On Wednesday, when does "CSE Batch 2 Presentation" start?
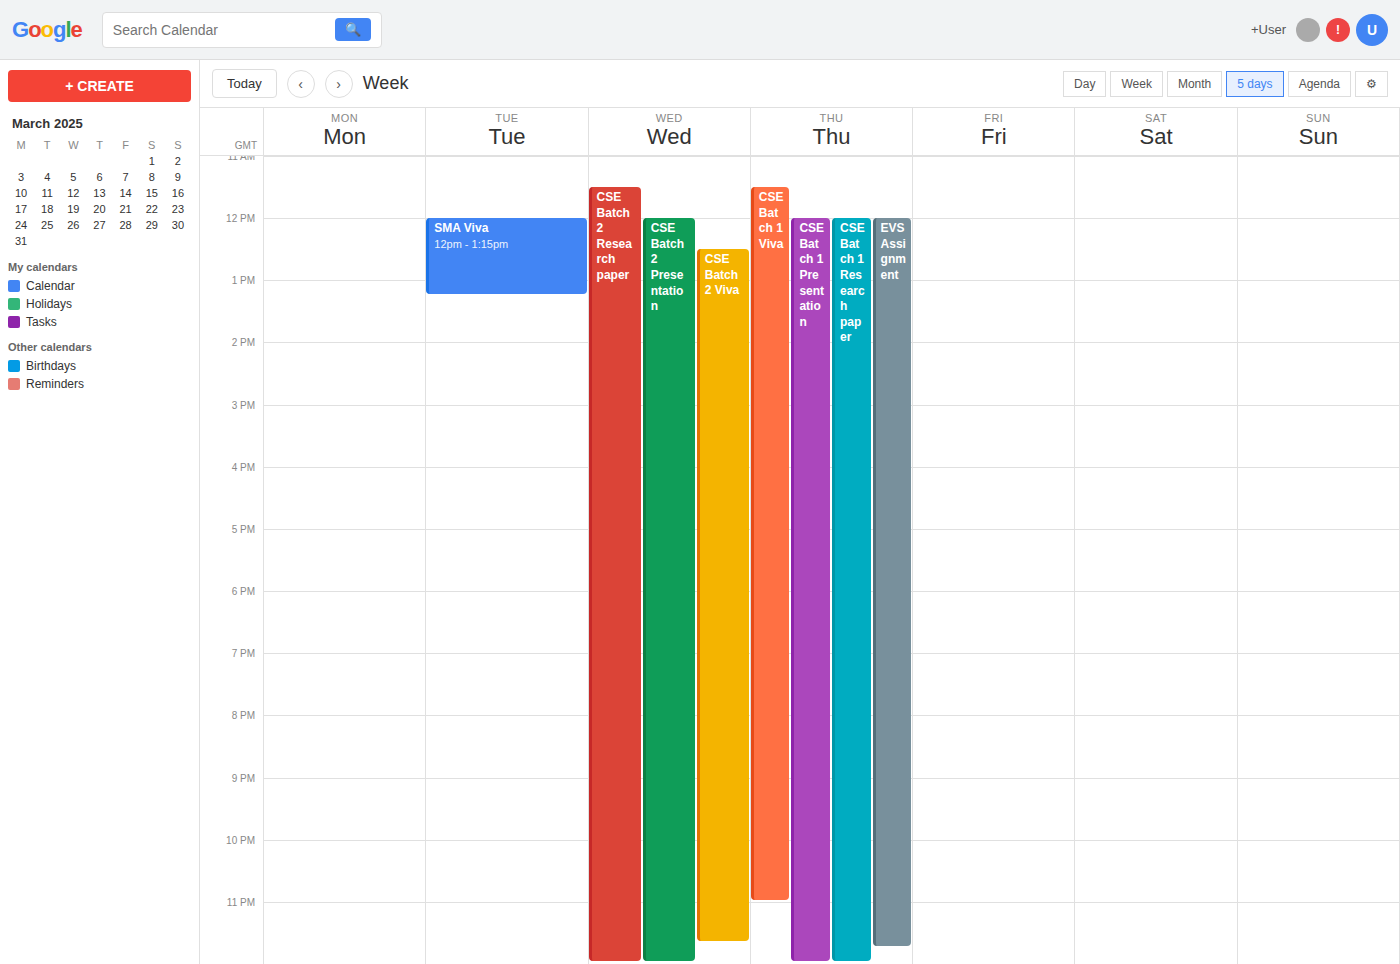
12:00 PM